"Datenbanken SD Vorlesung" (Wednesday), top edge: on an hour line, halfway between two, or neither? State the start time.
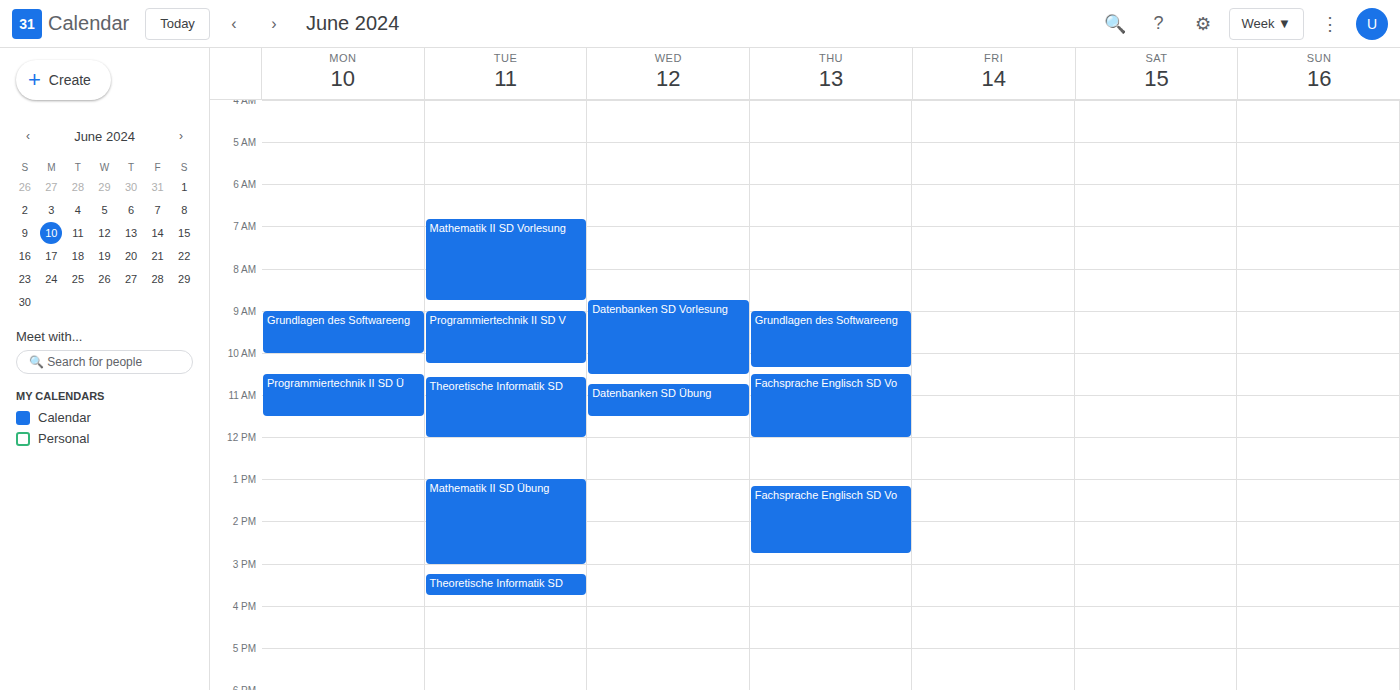
8:45 AM -- neither: three quarters of the way from the 8 AM line to the 9 AM line.